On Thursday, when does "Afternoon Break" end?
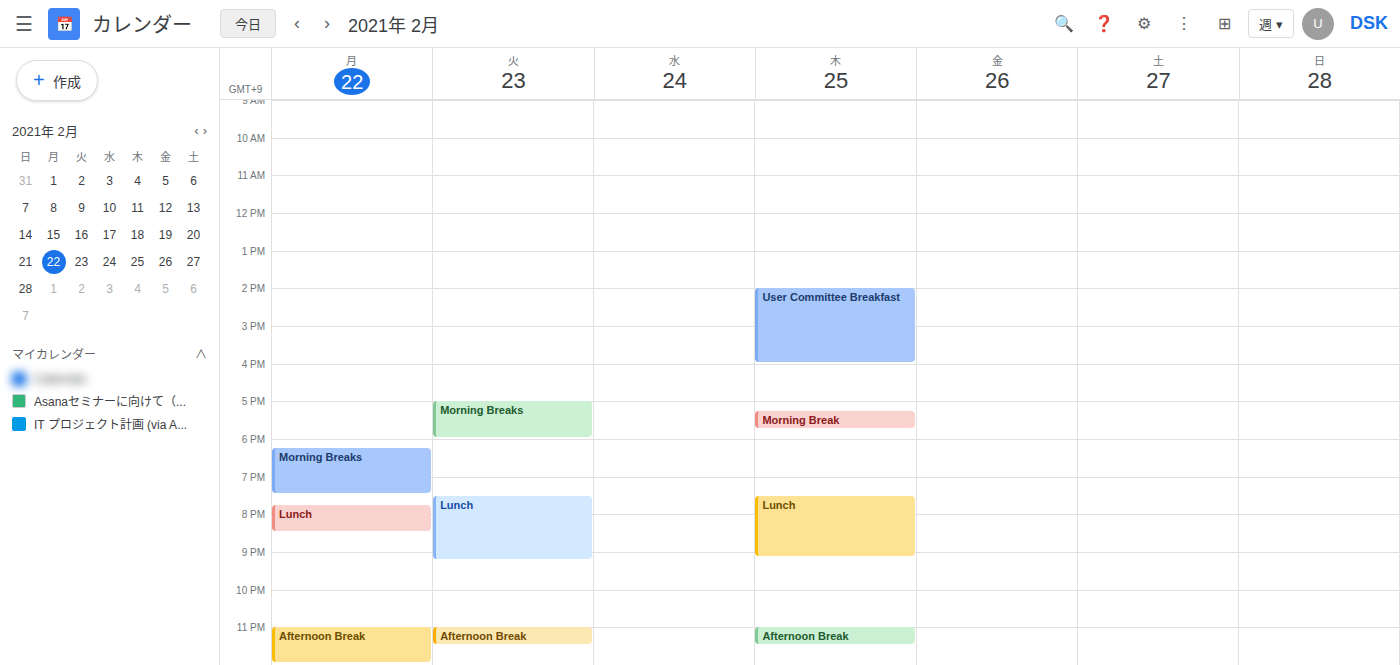
23:30